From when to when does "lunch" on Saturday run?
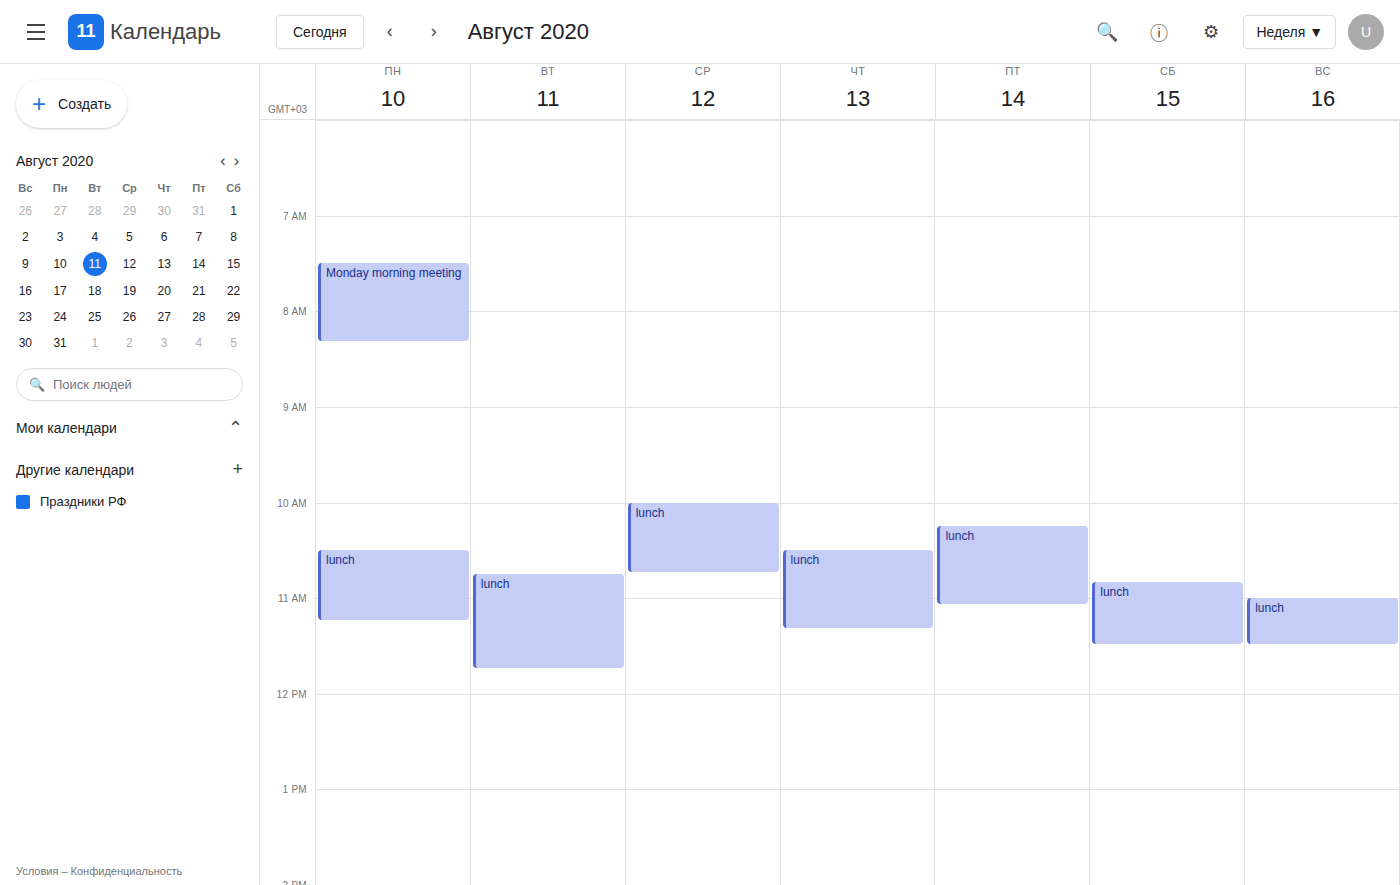
10:50 to 11:30